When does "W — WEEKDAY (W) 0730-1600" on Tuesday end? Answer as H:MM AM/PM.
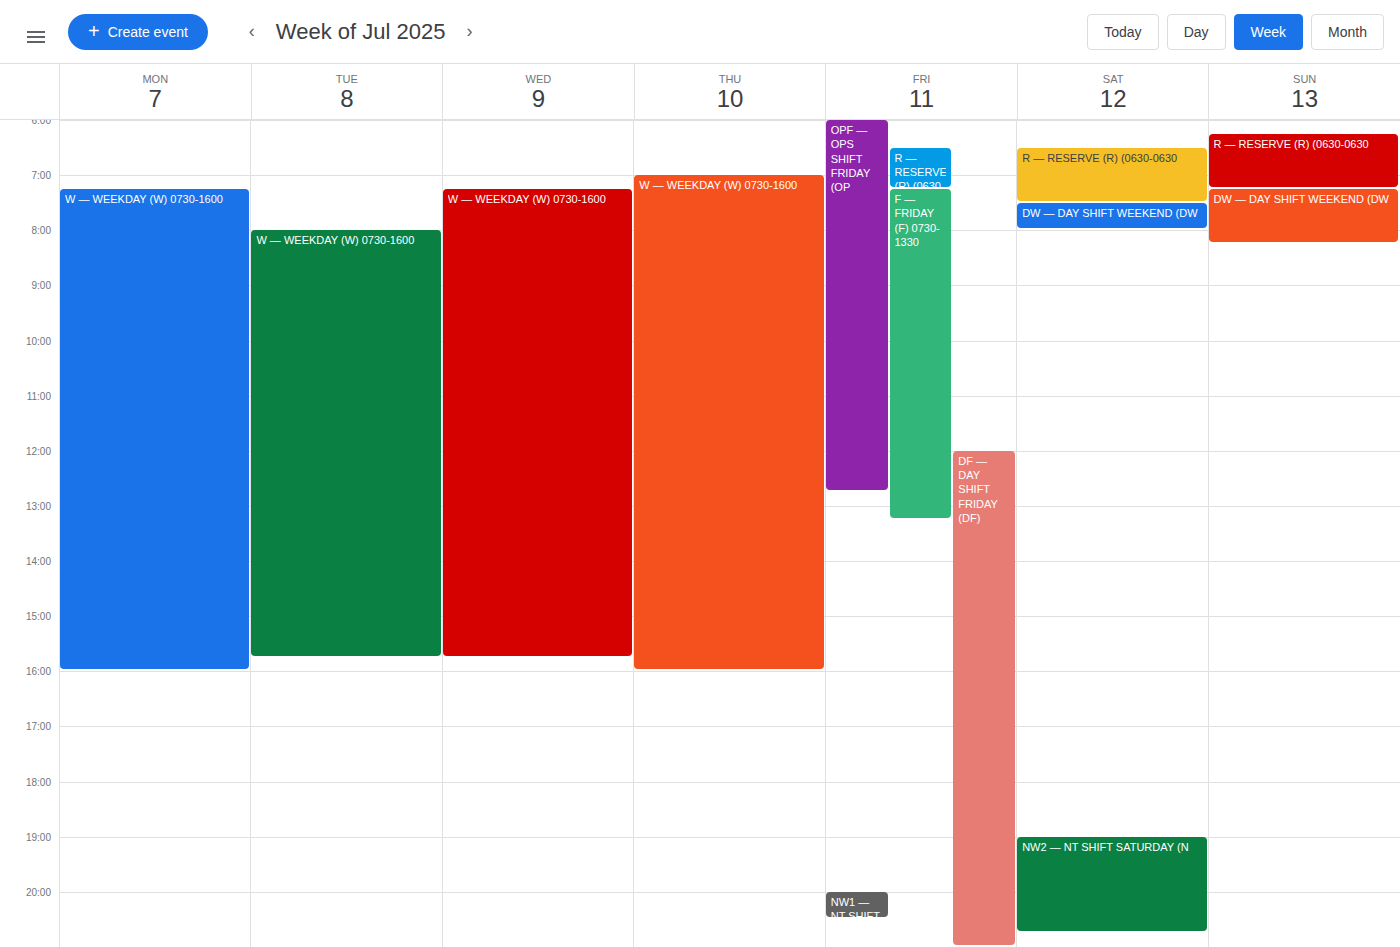
3:45 PM